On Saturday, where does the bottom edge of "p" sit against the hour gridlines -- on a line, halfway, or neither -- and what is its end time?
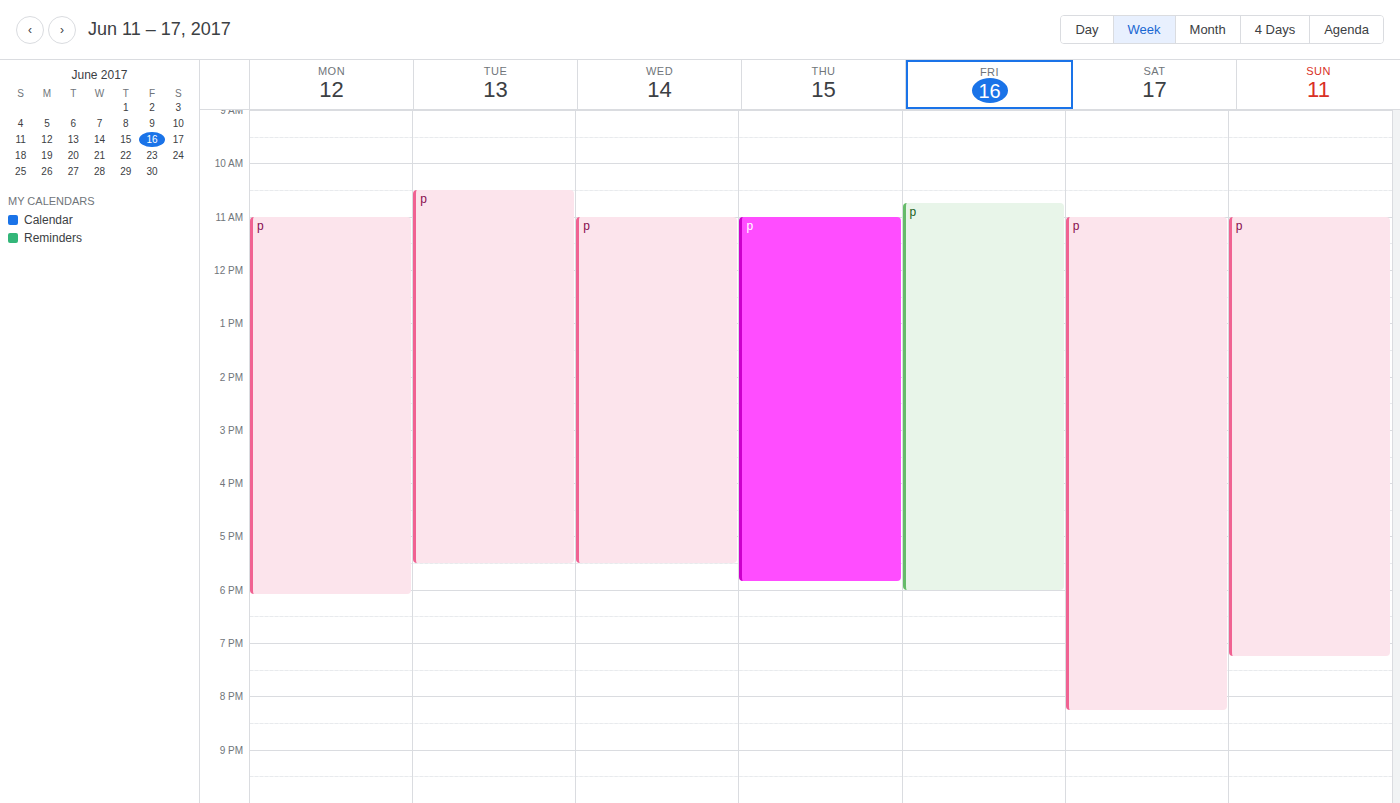
8:15 PM -- neither: a quarter of the way from the 8 PM line to the 9 PM line.